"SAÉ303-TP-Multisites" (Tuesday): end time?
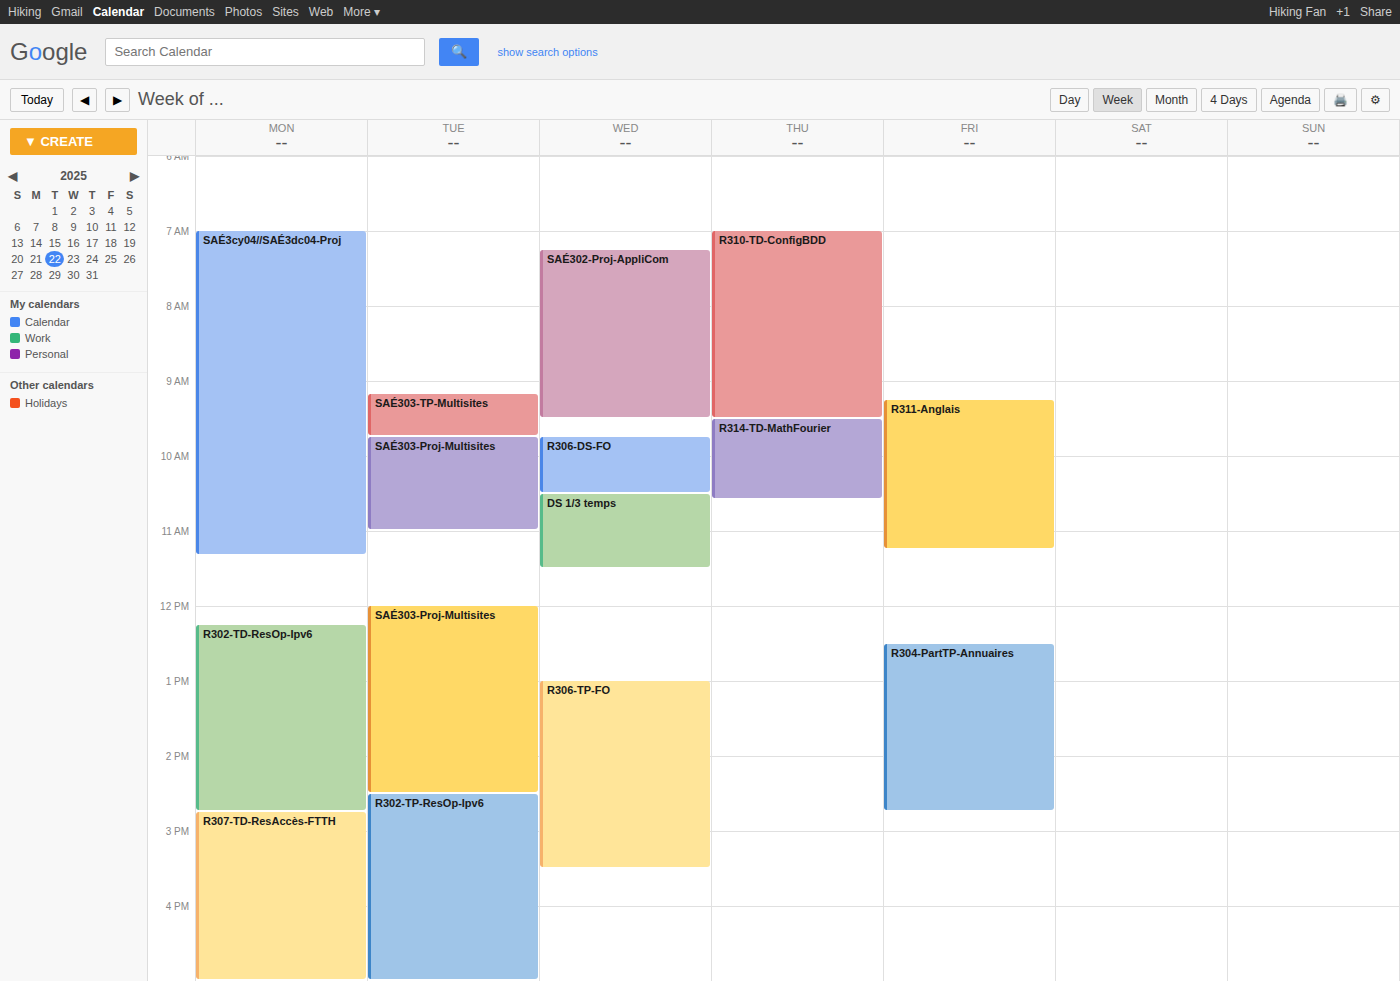
9:45 AM